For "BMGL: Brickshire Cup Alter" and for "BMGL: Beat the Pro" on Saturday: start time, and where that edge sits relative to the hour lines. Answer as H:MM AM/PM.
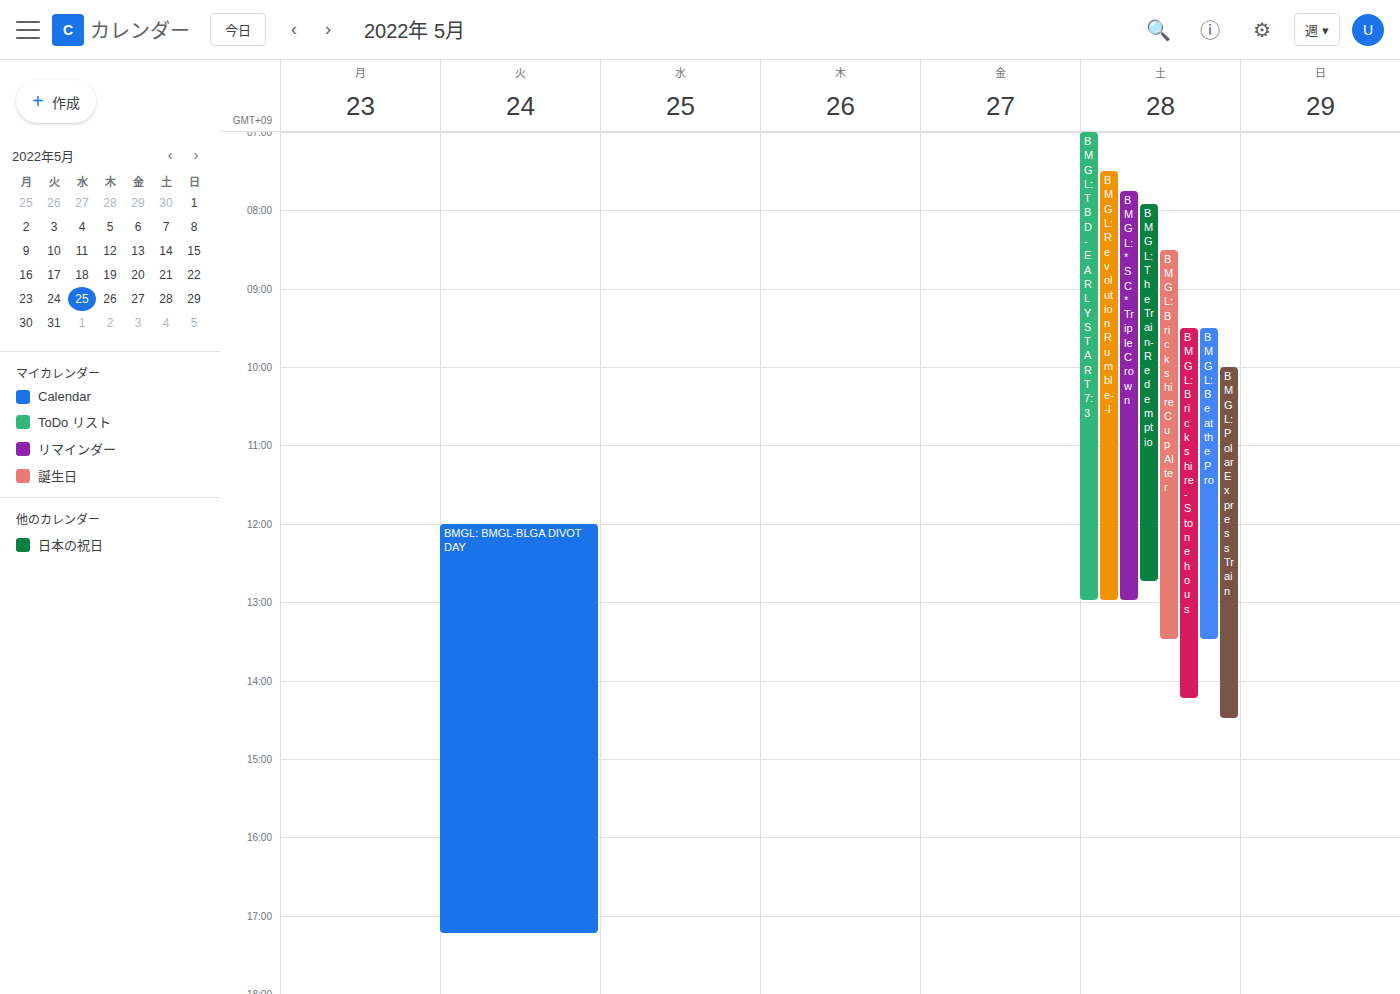
"BMGL: Brickshire Cup Alter": 8:30 AM, halfway between the 8 AM and 9 AM lines. "BMGL: Beat the Pro": 9:30 AM, halfway between the 9 AM and 10 AM lines.